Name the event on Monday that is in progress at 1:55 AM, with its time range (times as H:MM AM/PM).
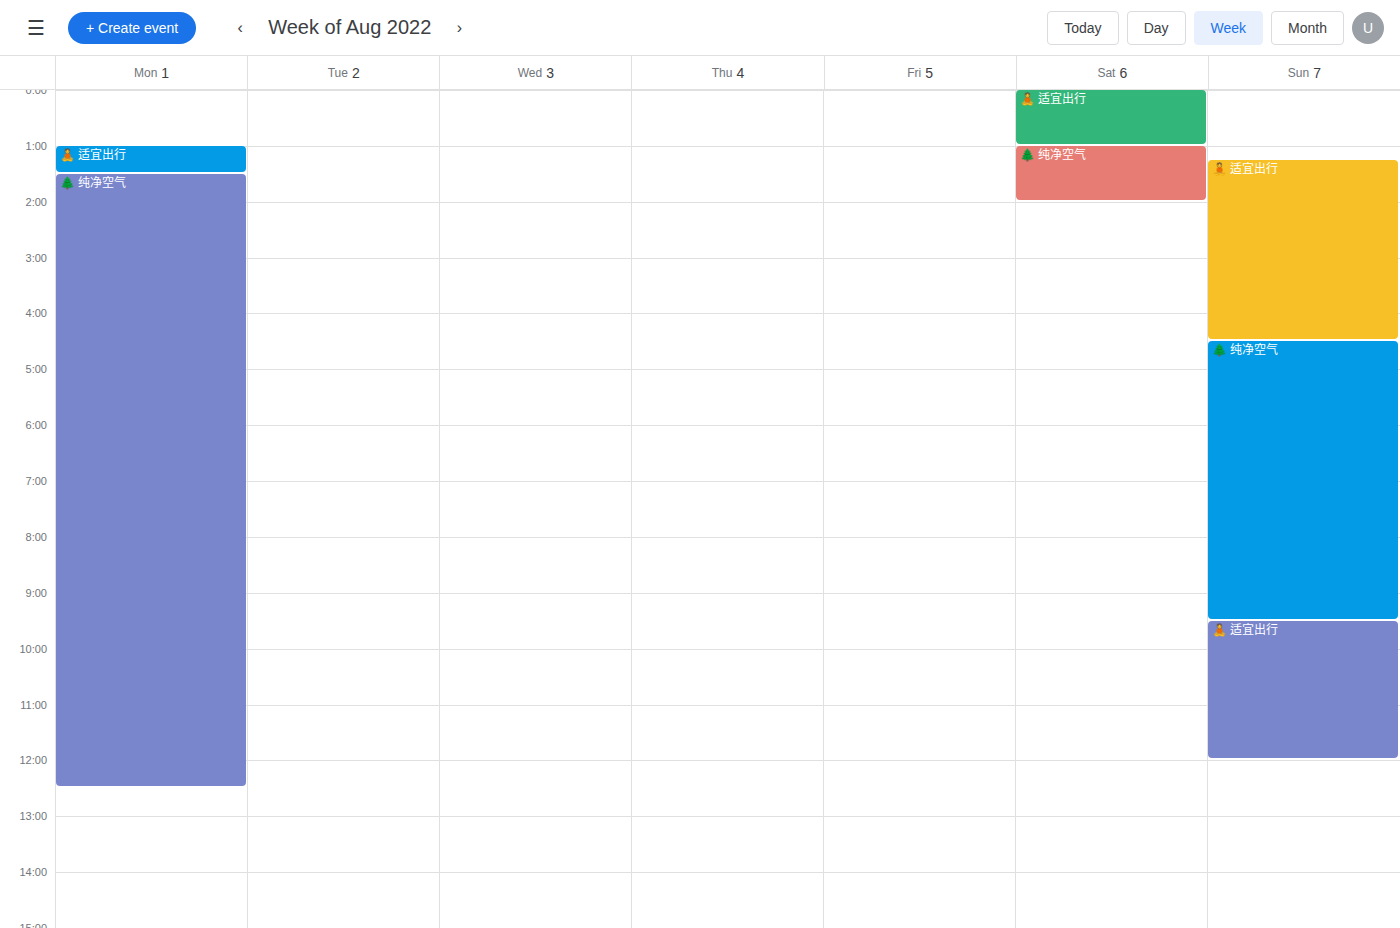
"🌲 纯净空气", 1:30 AM to 12:30 PM